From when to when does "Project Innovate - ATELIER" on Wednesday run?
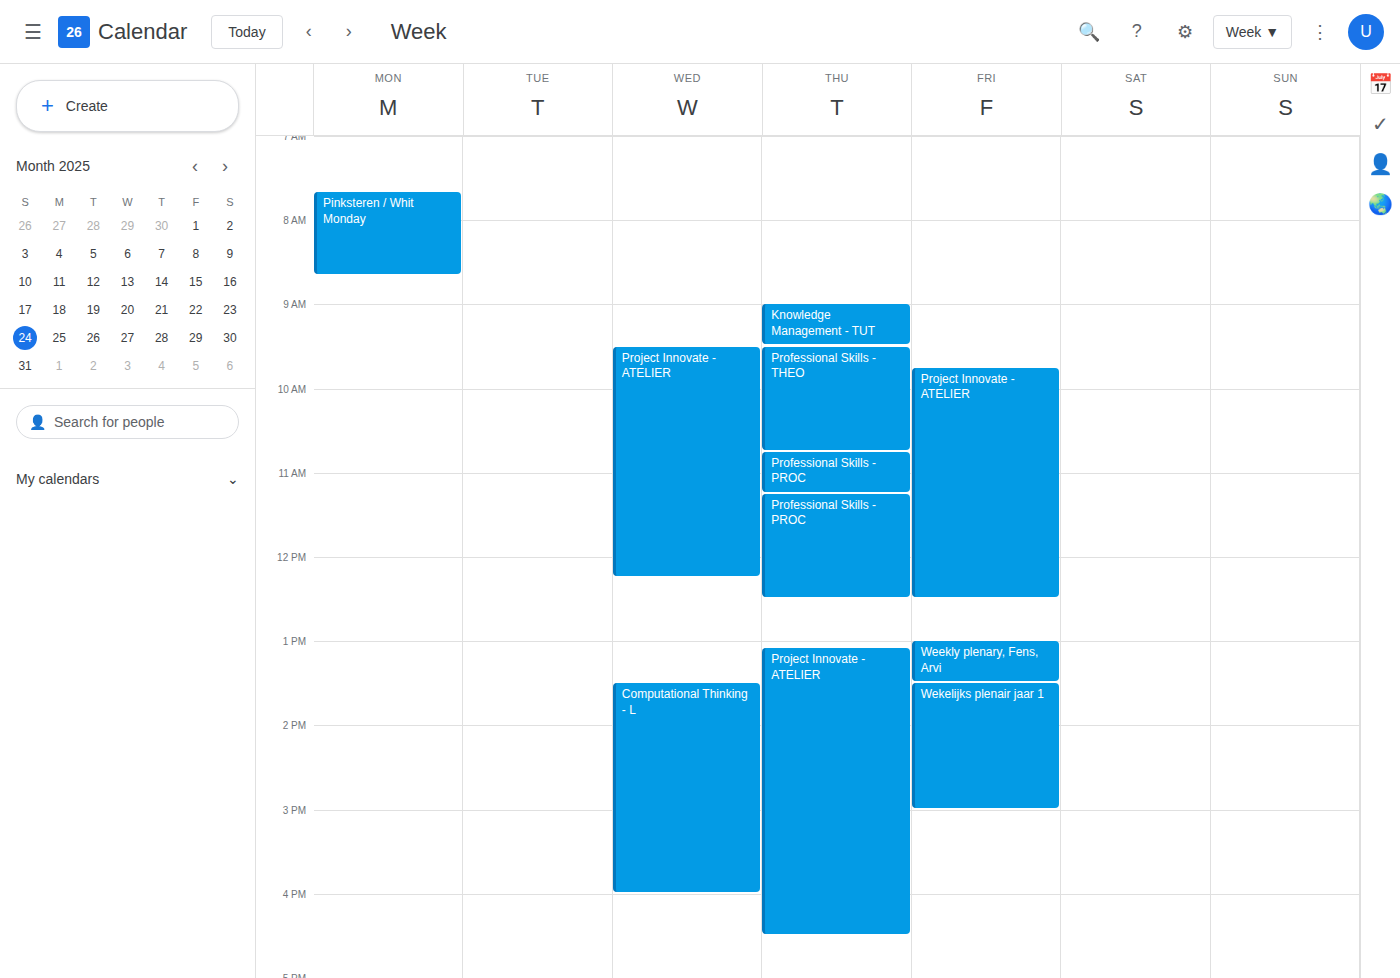
09:30 to 12:15